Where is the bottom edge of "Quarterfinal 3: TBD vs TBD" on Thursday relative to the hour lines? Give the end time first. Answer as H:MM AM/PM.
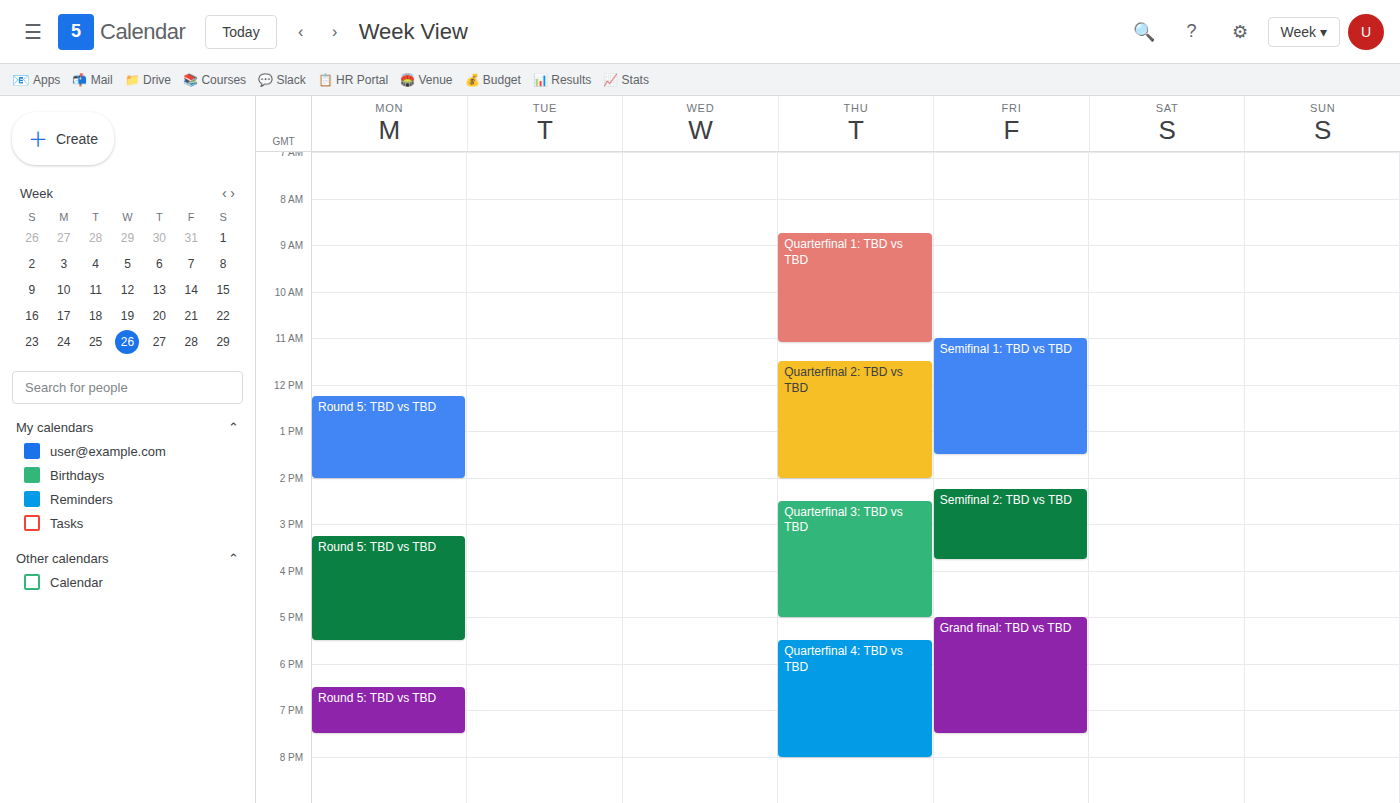
5:00 PM -- exactly on the 5 PM line.